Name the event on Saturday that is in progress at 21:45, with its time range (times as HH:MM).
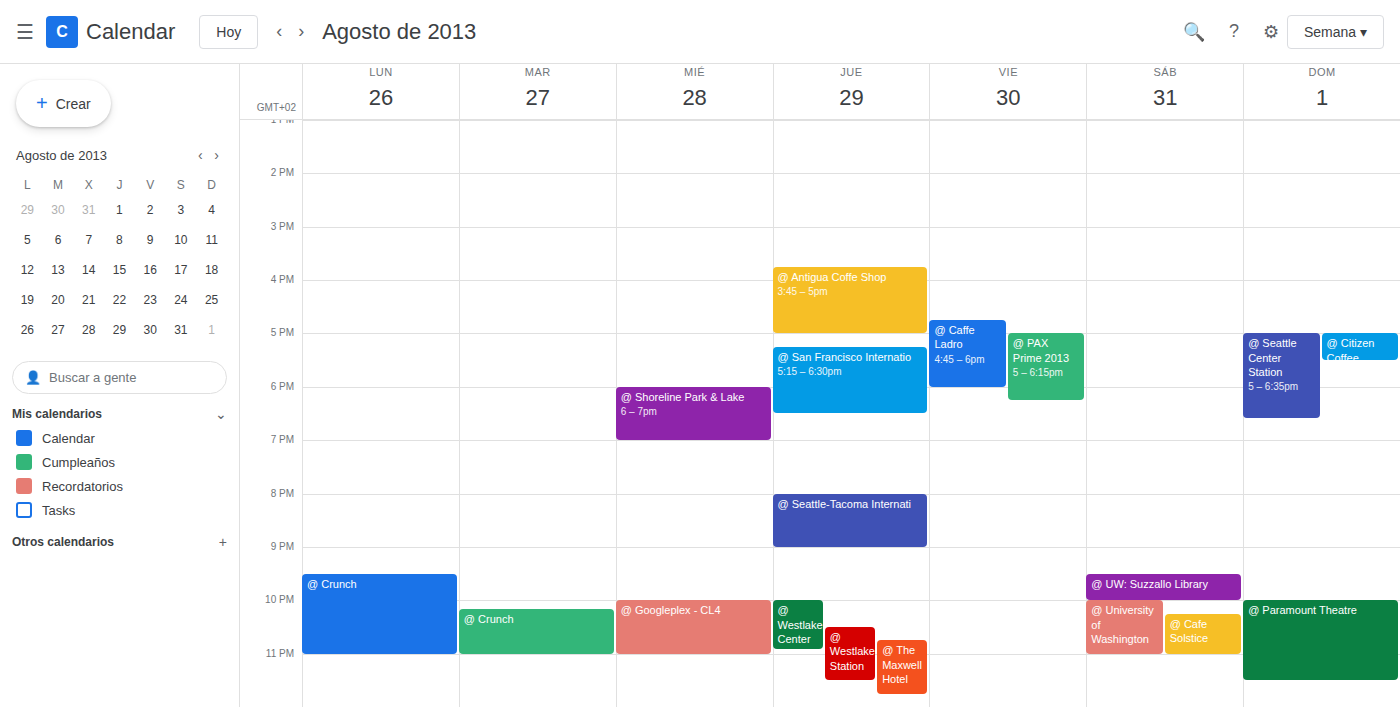
"@ UW: Suzzallo Library", 21:30 to 22:00